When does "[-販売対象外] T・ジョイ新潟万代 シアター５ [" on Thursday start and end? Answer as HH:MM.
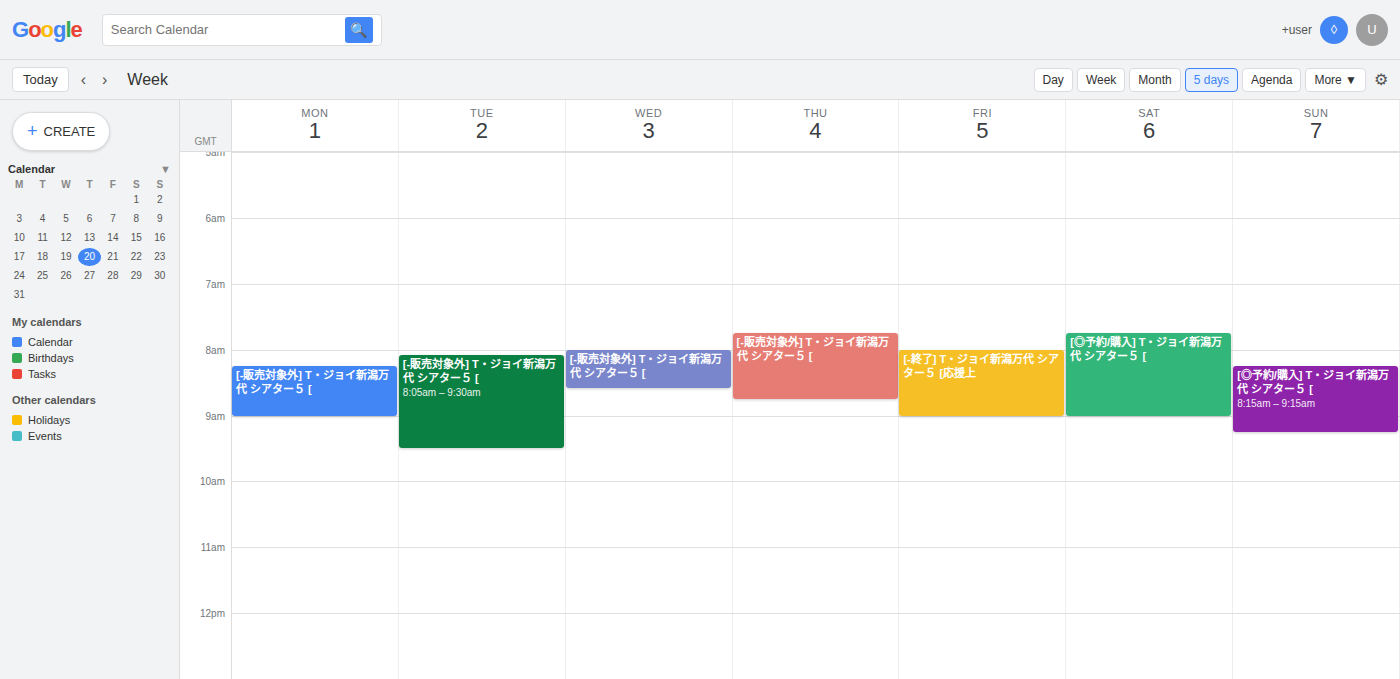
07:45 to 08:45